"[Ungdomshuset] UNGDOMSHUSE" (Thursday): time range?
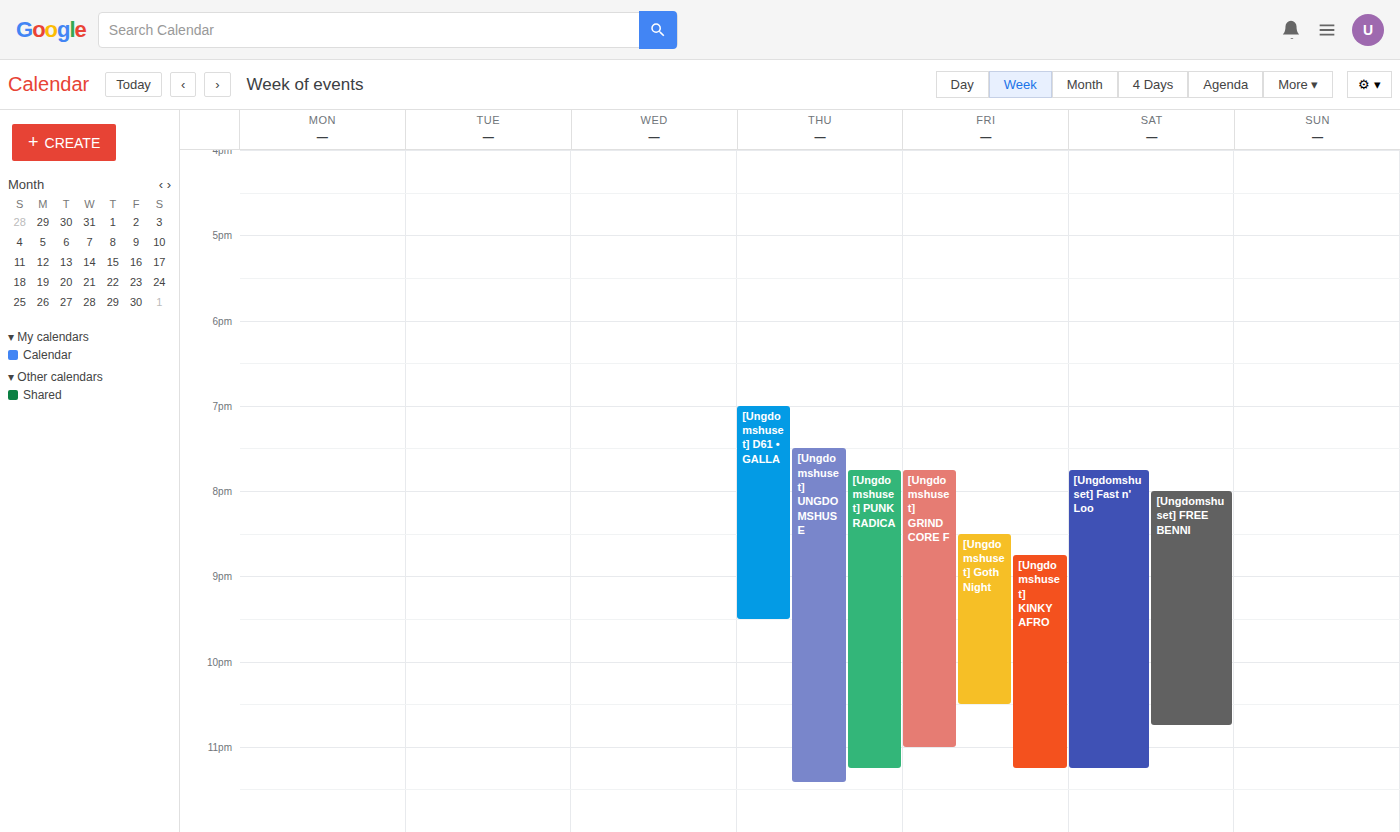
19:30 to 23:25